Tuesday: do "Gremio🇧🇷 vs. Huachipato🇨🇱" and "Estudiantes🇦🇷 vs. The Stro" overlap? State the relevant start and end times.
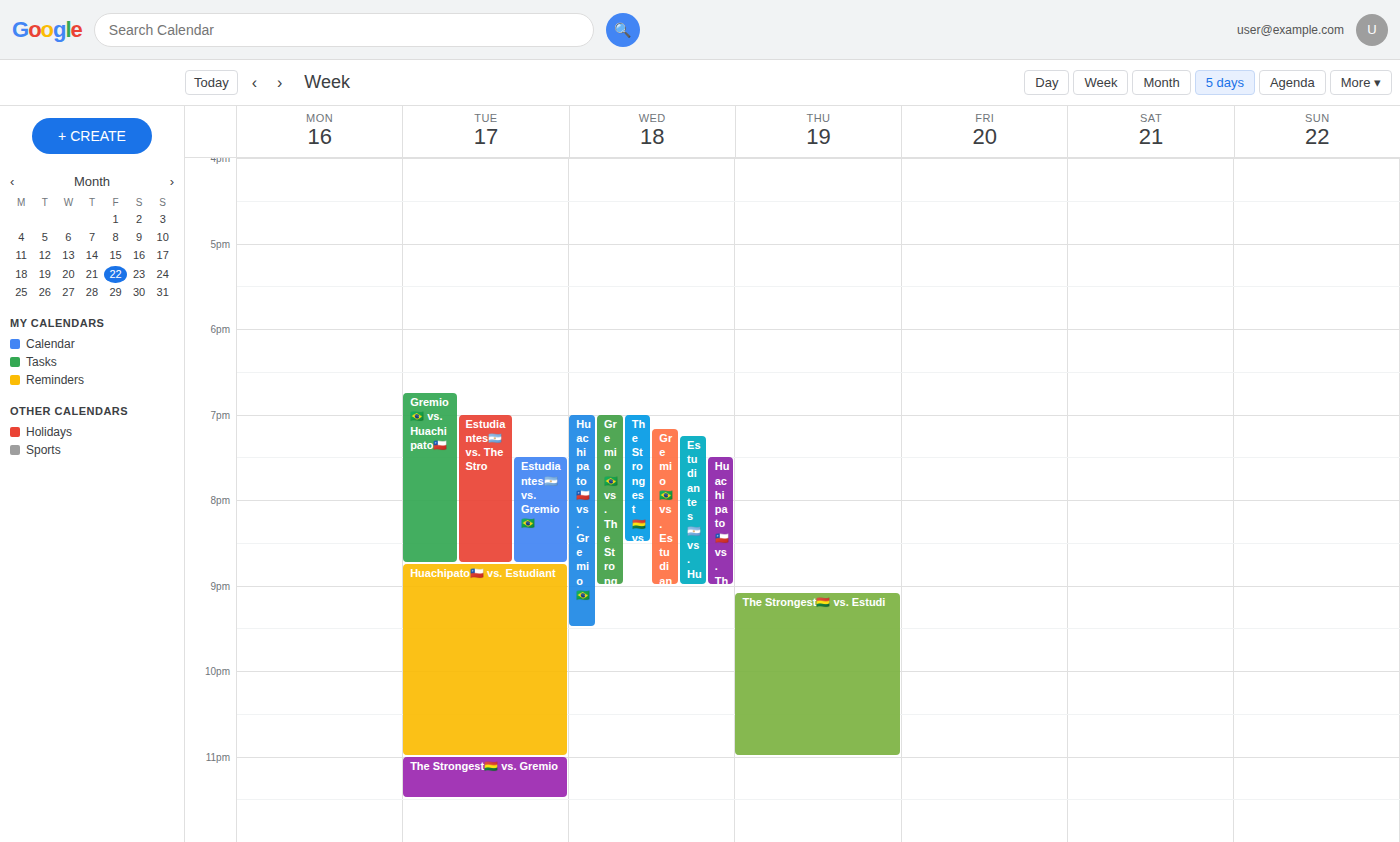
"Estudiantes🇦🇷 vs. The Stro" runs 7:00 PM to 8:45 PM, inside "Gremio🇧🇷 vs. Huachipato🇨🇱" -- they overlap.